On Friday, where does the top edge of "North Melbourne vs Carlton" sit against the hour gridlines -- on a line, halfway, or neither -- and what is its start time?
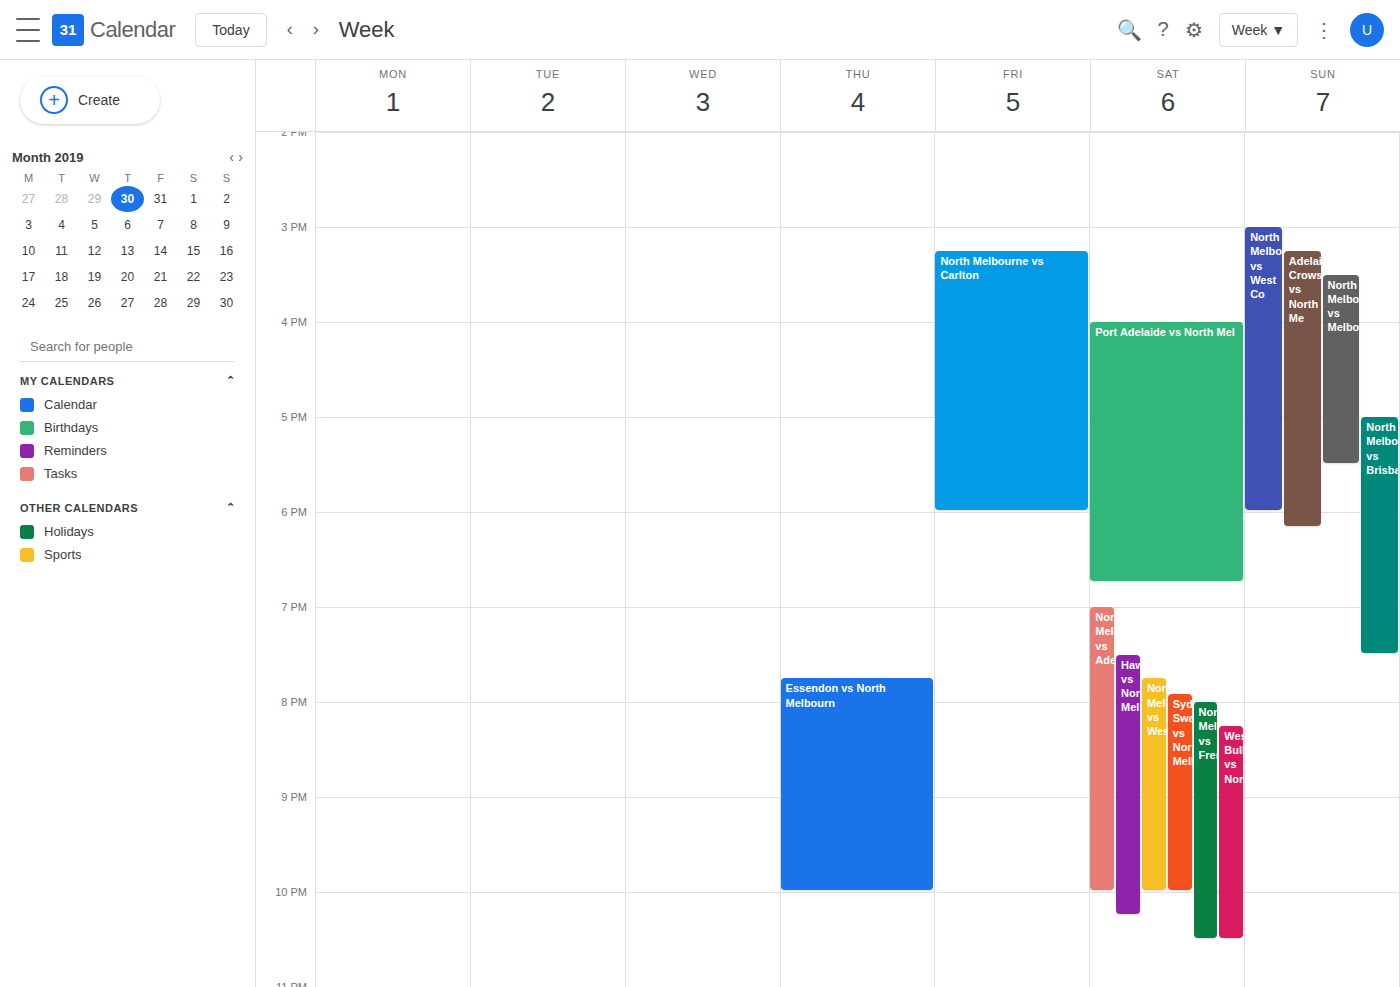
3:15 PM -- neither: a quarter of the way from the 3 PM line to the 4 PM line.